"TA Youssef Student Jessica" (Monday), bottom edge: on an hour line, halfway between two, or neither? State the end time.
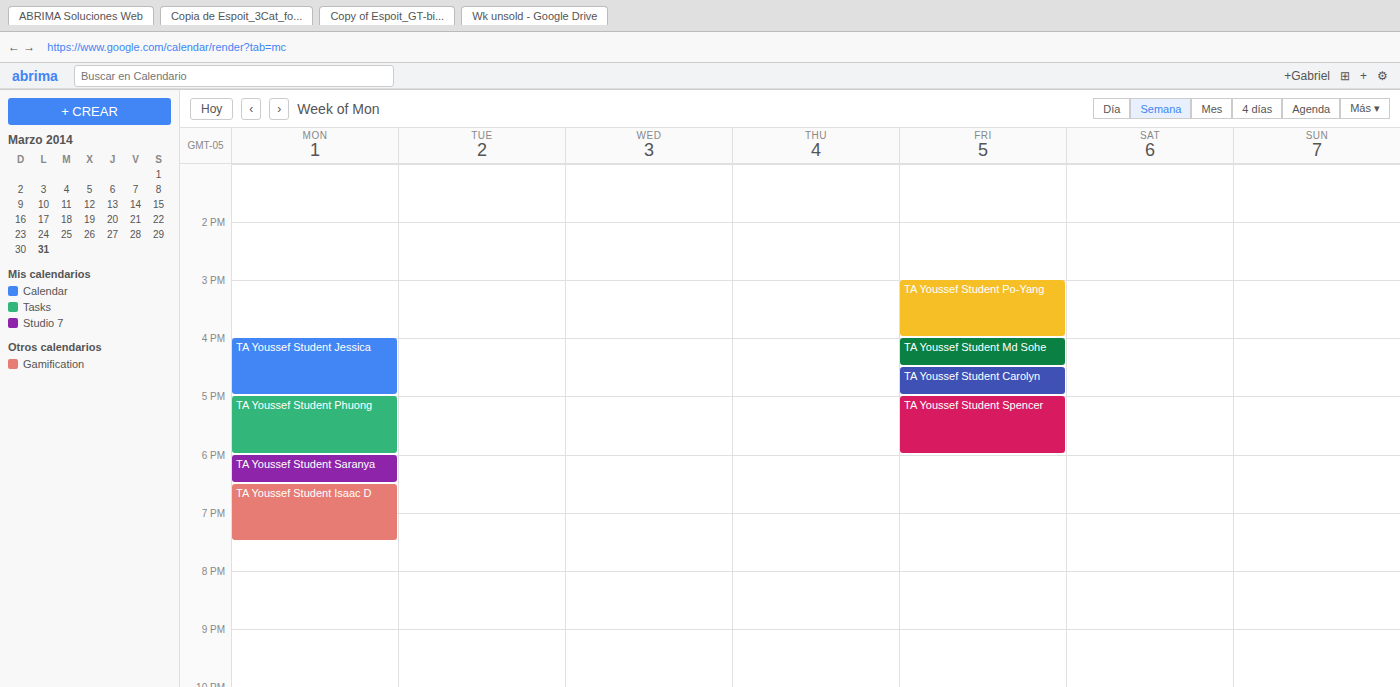
5:00 PM -- exactly on the 5 PM line.